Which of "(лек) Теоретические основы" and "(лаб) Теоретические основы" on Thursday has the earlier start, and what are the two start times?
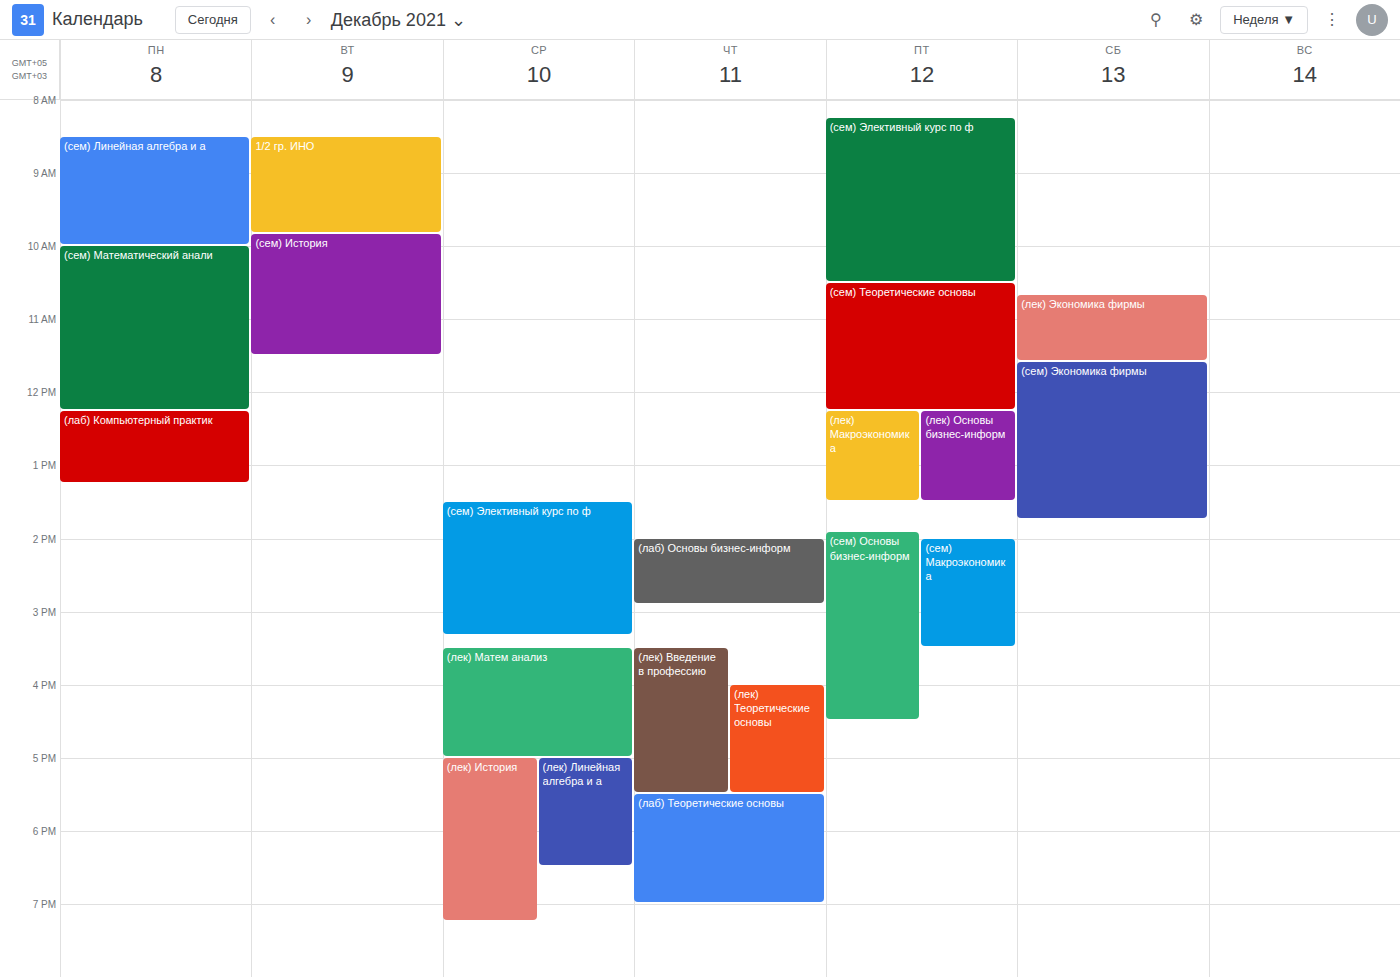
"(лек) Теоретические основы" 4:00 PM; "(лаб) Теоретические основы" 5:30 PM.